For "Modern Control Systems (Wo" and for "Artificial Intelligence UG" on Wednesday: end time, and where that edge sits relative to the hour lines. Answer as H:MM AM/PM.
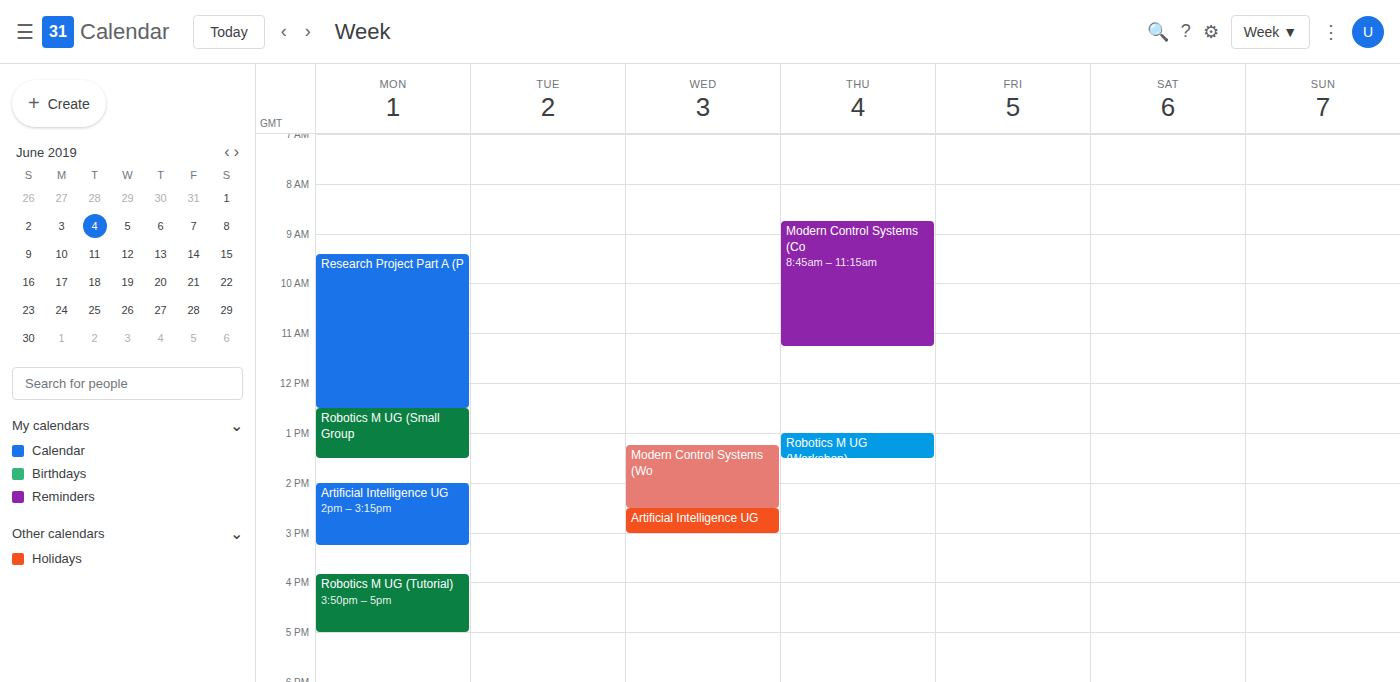
"Modern Control Systems (Wo": 2:30 PM, halfway between the 2 PM and 3 PM lines. "Artificial Intelligence UG": 3:00 PM, exactly on the 3 PM line.